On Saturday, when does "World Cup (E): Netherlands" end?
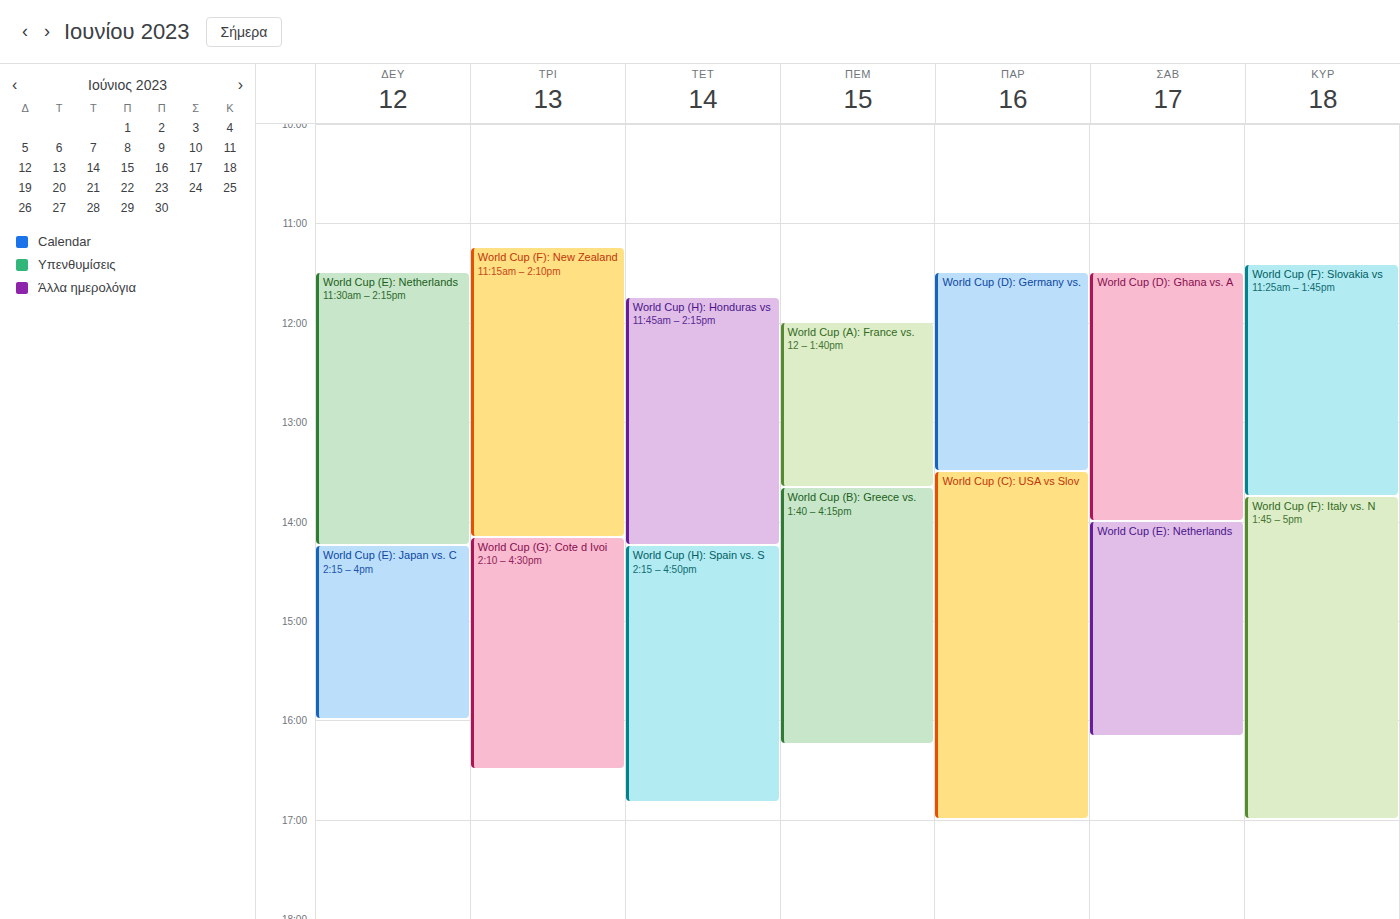
4:10 PM